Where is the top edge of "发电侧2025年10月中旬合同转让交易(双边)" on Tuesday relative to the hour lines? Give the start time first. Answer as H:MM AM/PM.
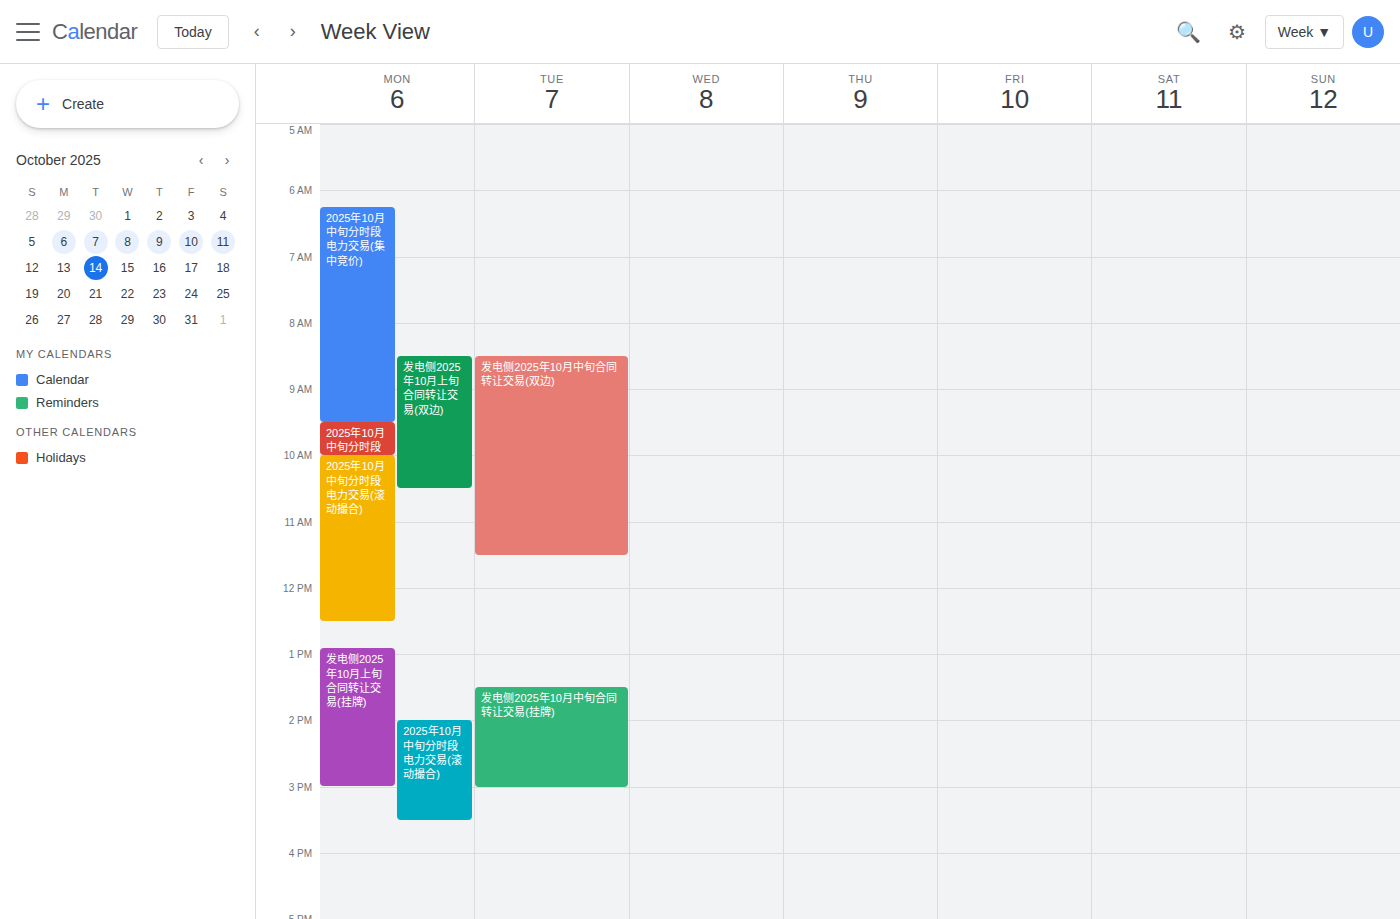
8:30 AM -- halfway between the 8 AM and 9 AM lines.